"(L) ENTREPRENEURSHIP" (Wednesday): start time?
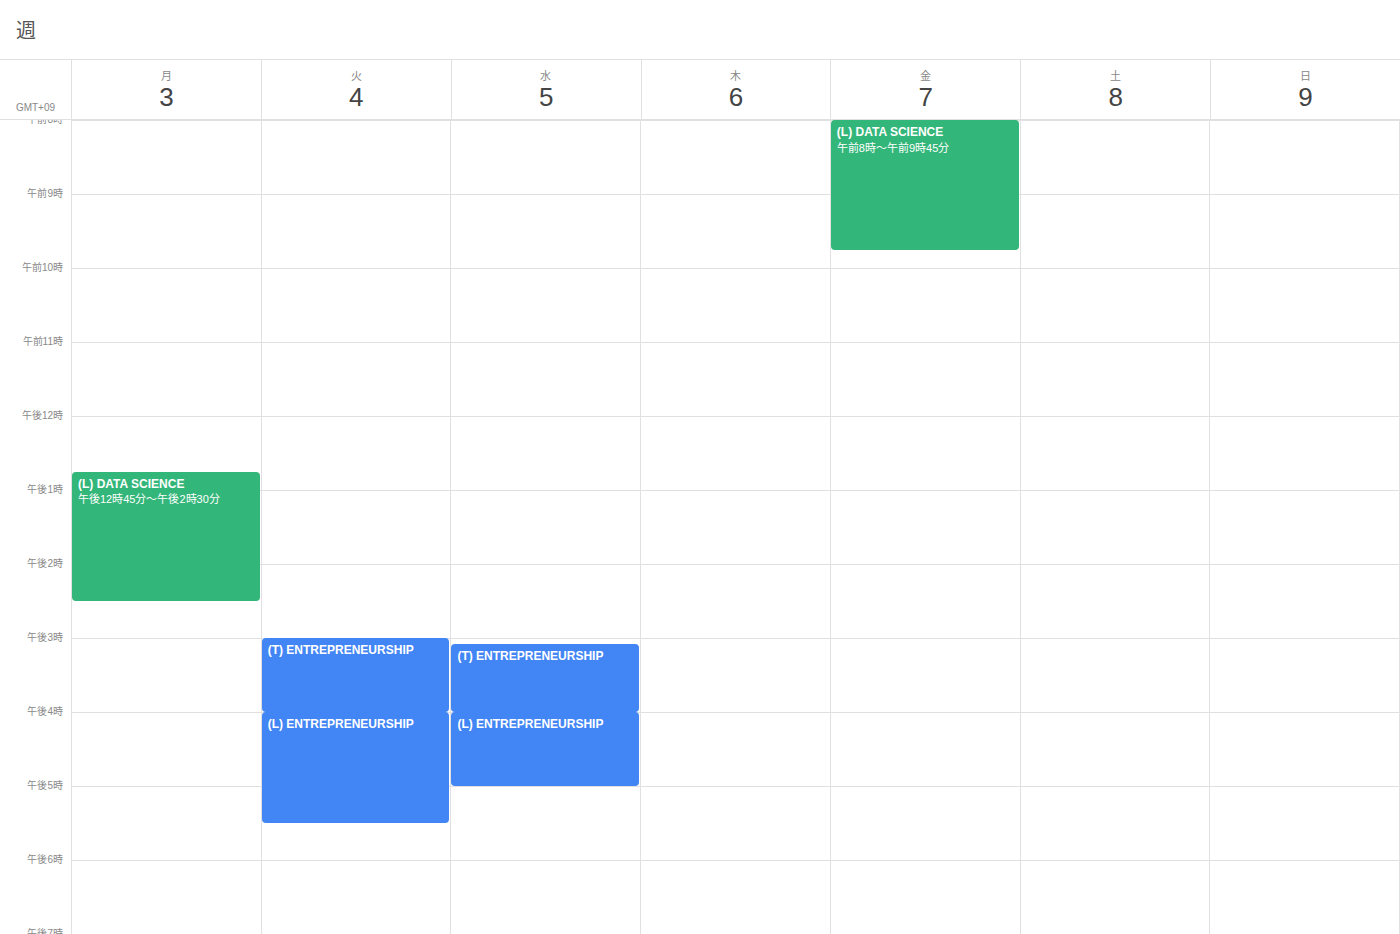
4:00 PM